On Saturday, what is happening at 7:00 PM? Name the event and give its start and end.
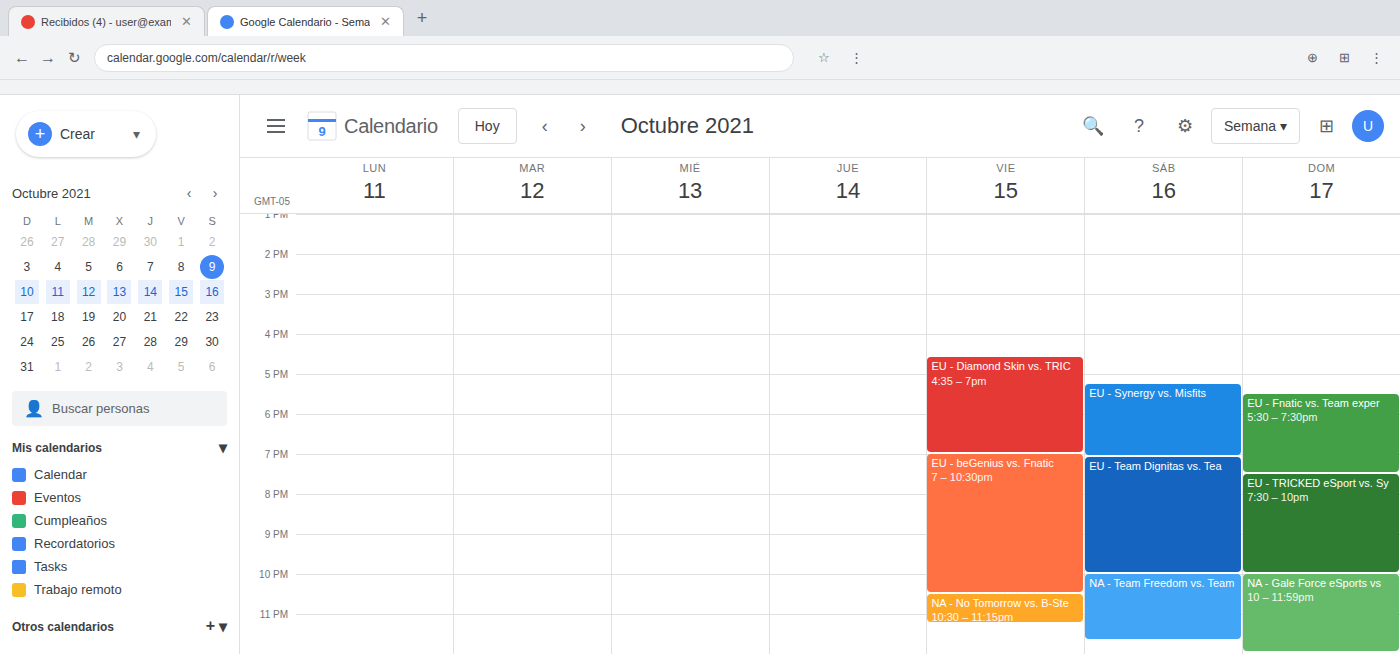
"EU - Synergy vs. Misfits", 5:15 PM to 7:05 PM